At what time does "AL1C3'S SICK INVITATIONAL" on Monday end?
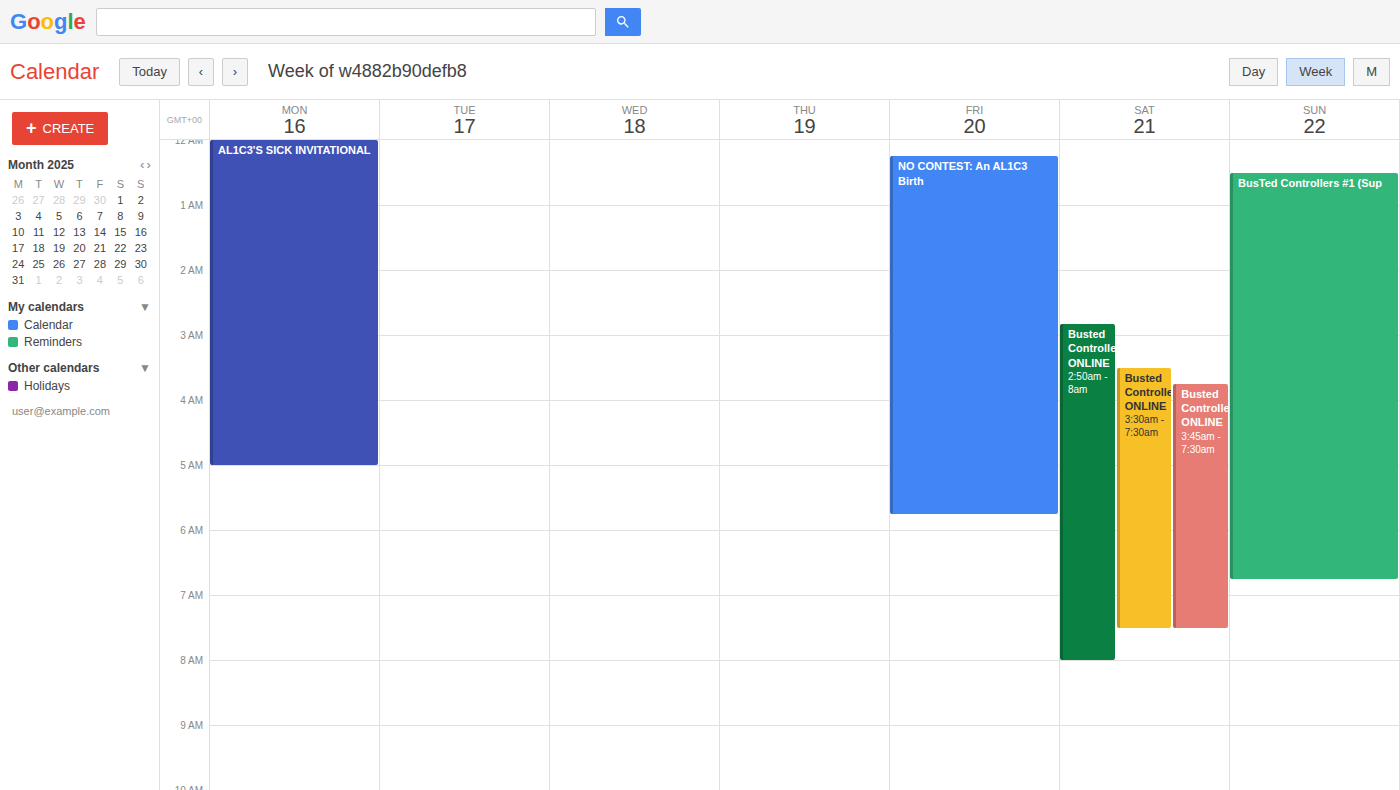
05:00